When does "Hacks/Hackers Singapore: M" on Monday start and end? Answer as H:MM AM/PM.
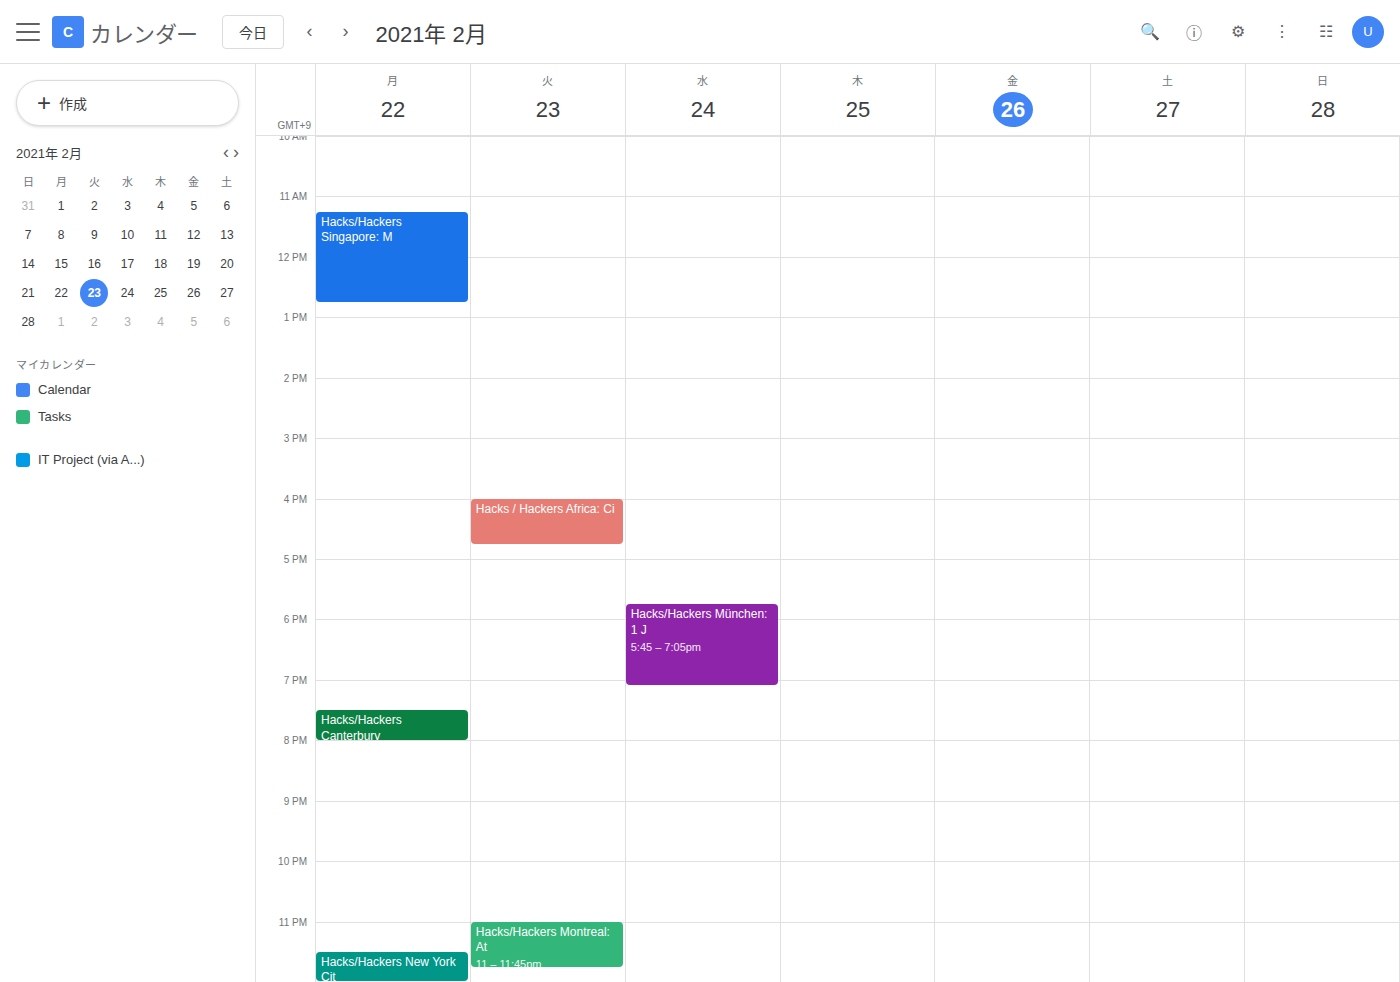
11:15 AM to 12:45 PM